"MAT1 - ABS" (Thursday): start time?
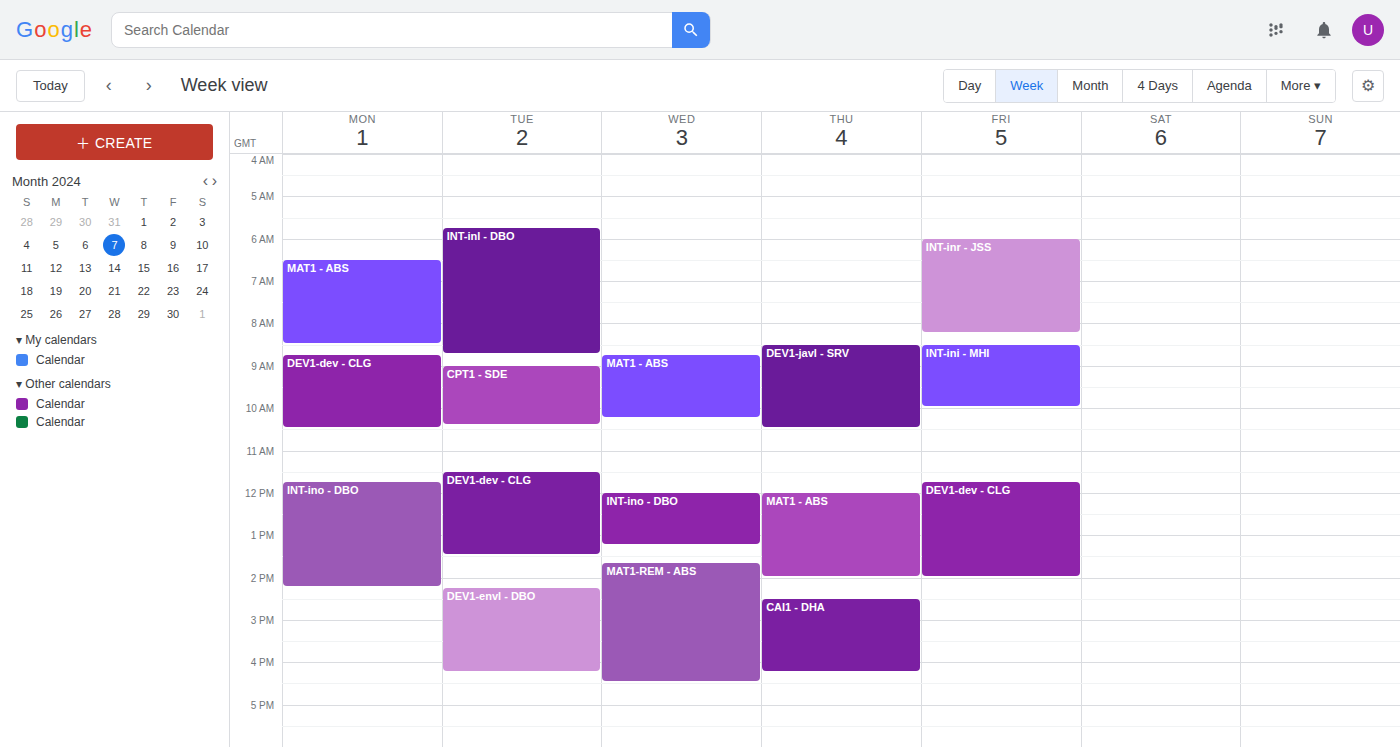
12:00